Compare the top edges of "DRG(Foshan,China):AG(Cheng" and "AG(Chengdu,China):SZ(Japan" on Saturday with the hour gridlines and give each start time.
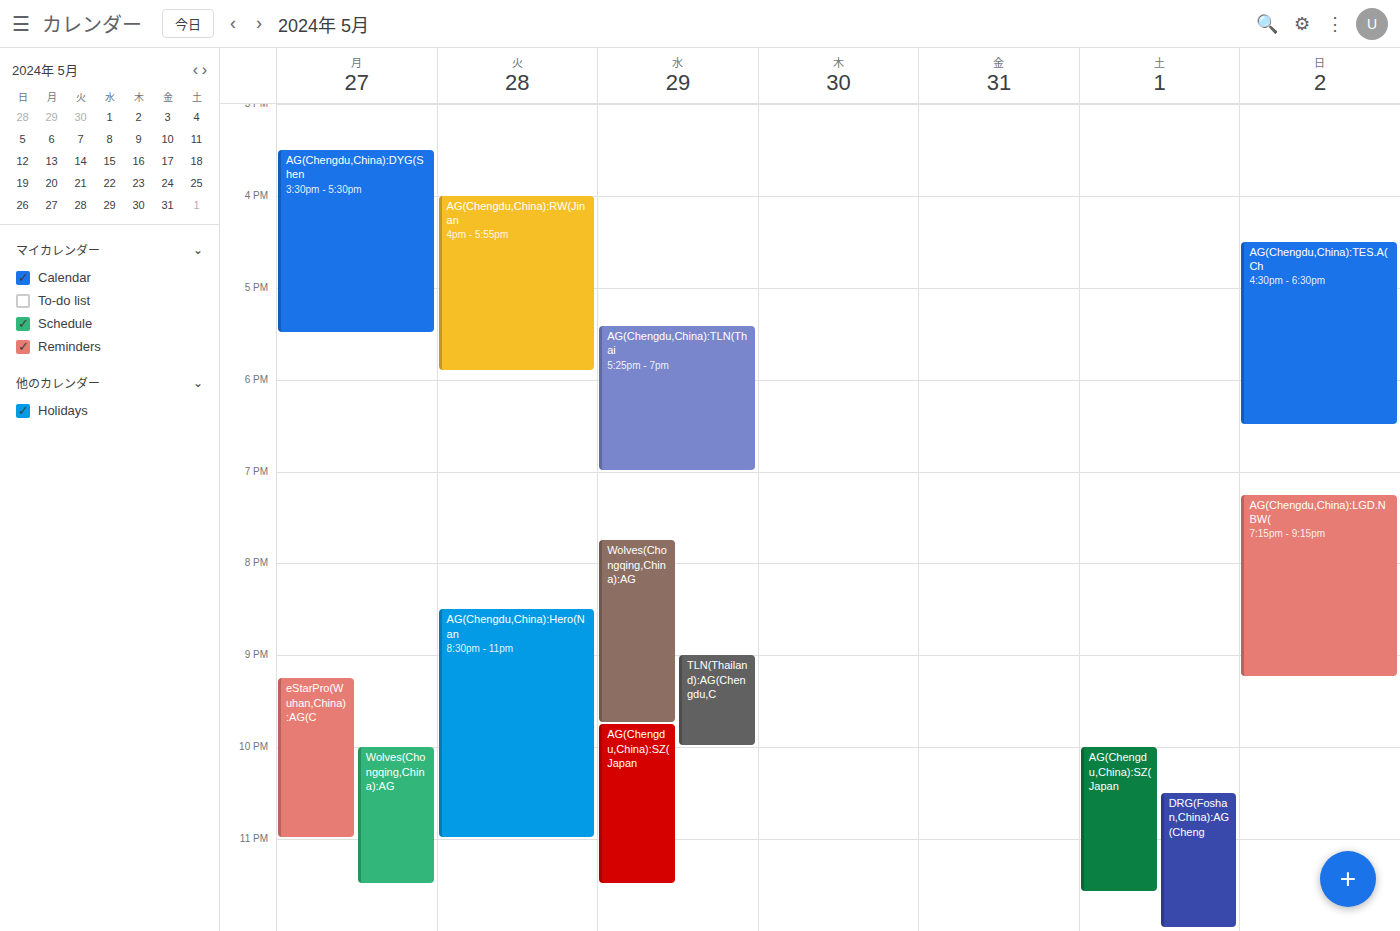
"DRG(Foshan,China):AG(Cheng": 10:30 PM, halfway between the 10 PM and 11 PM lines. "AG(Chengdu,China):SZ(Japan": 10:00 PM, exactly on the 10 PM line.